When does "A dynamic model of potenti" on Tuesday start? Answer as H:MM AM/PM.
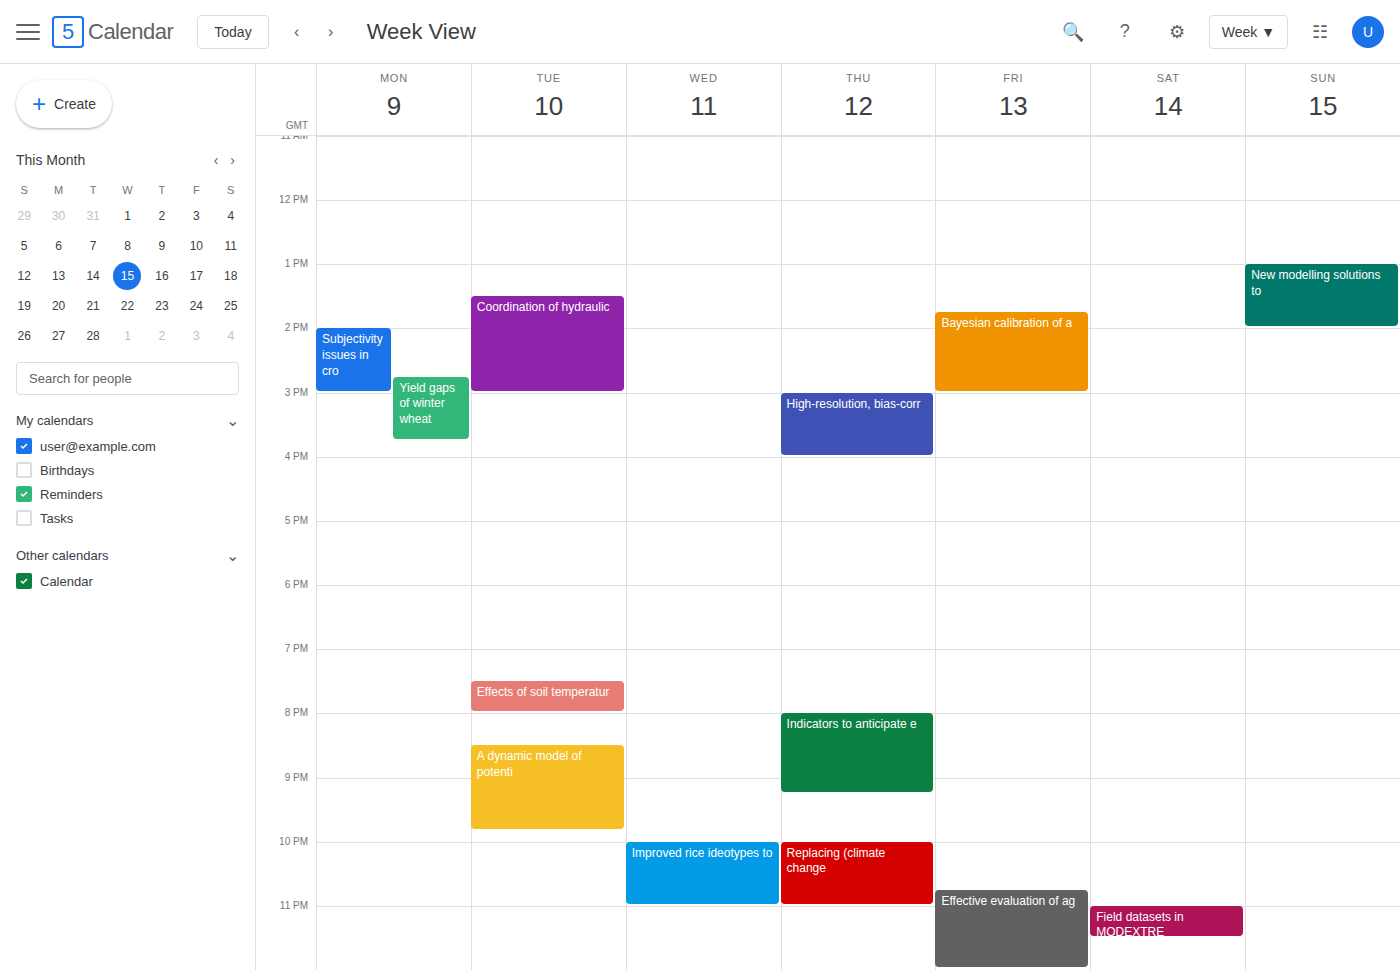
8:30 PM